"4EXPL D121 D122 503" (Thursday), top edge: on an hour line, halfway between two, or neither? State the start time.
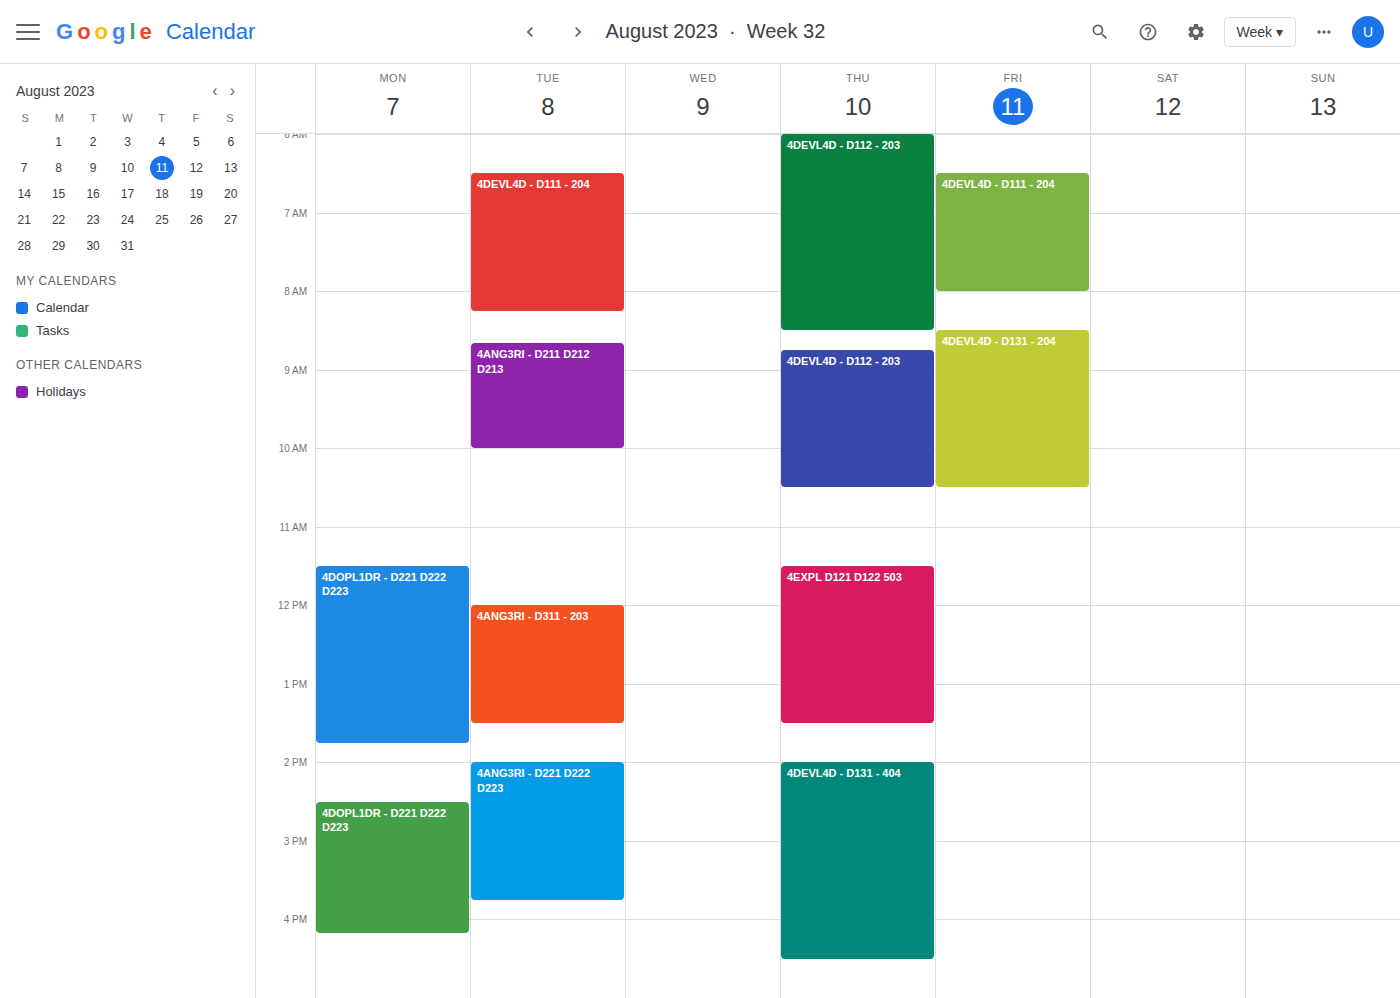
11:30 AM -- halfway between the 11 AM and 12 PM lines.